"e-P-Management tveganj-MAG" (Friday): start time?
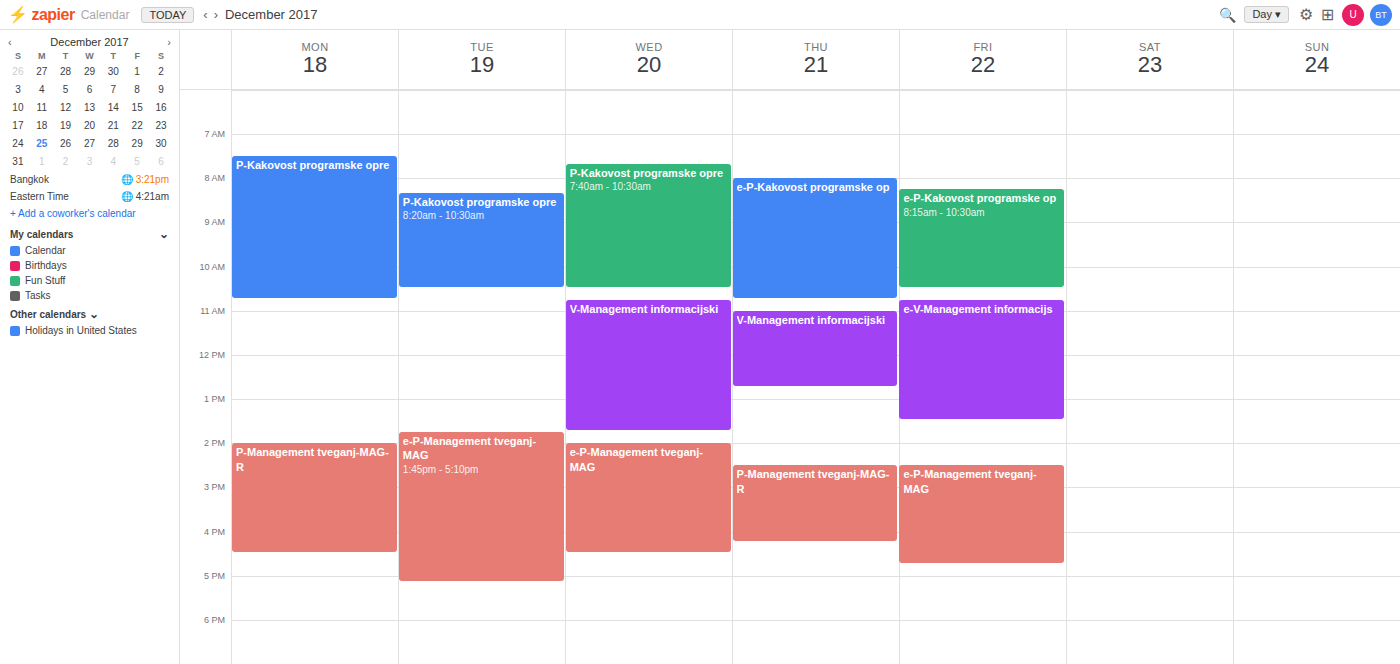
2:30 PM